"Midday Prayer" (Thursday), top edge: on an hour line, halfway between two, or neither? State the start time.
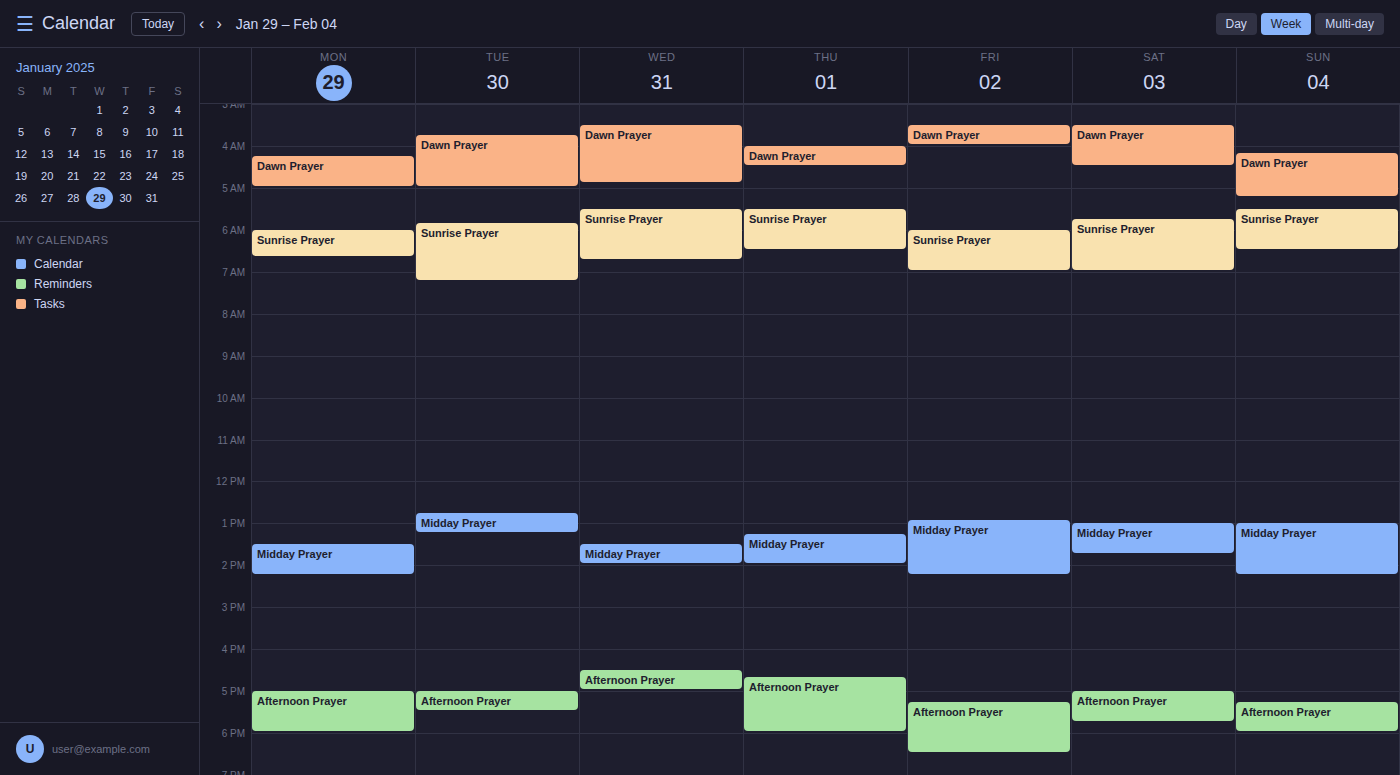
1:15 PM -- neither: a quarter of the way from the 1 PM line to the 2 PM line.